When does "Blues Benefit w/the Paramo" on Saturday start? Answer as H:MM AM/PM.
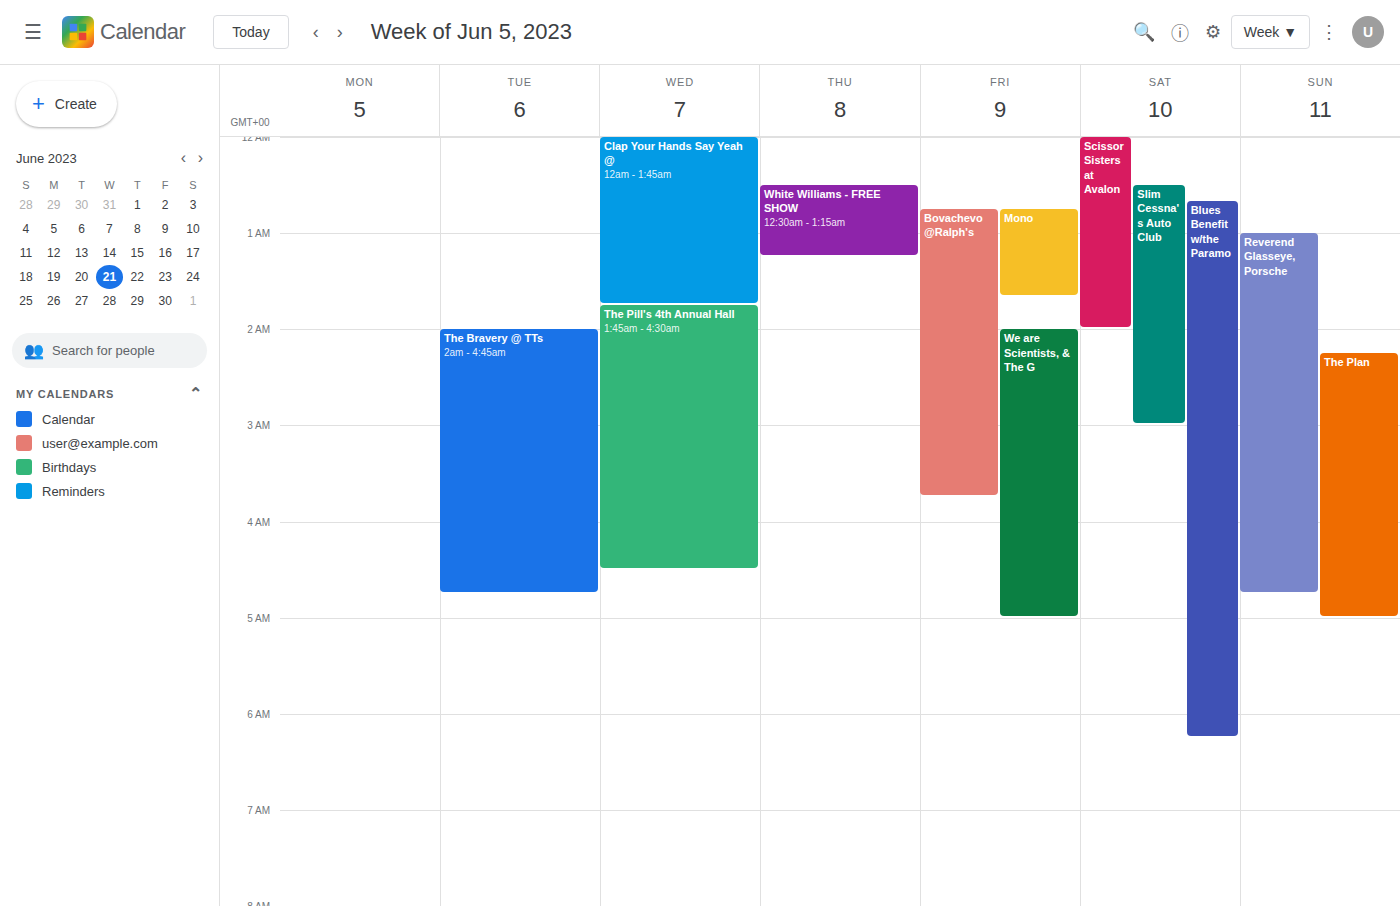
12:40 AM